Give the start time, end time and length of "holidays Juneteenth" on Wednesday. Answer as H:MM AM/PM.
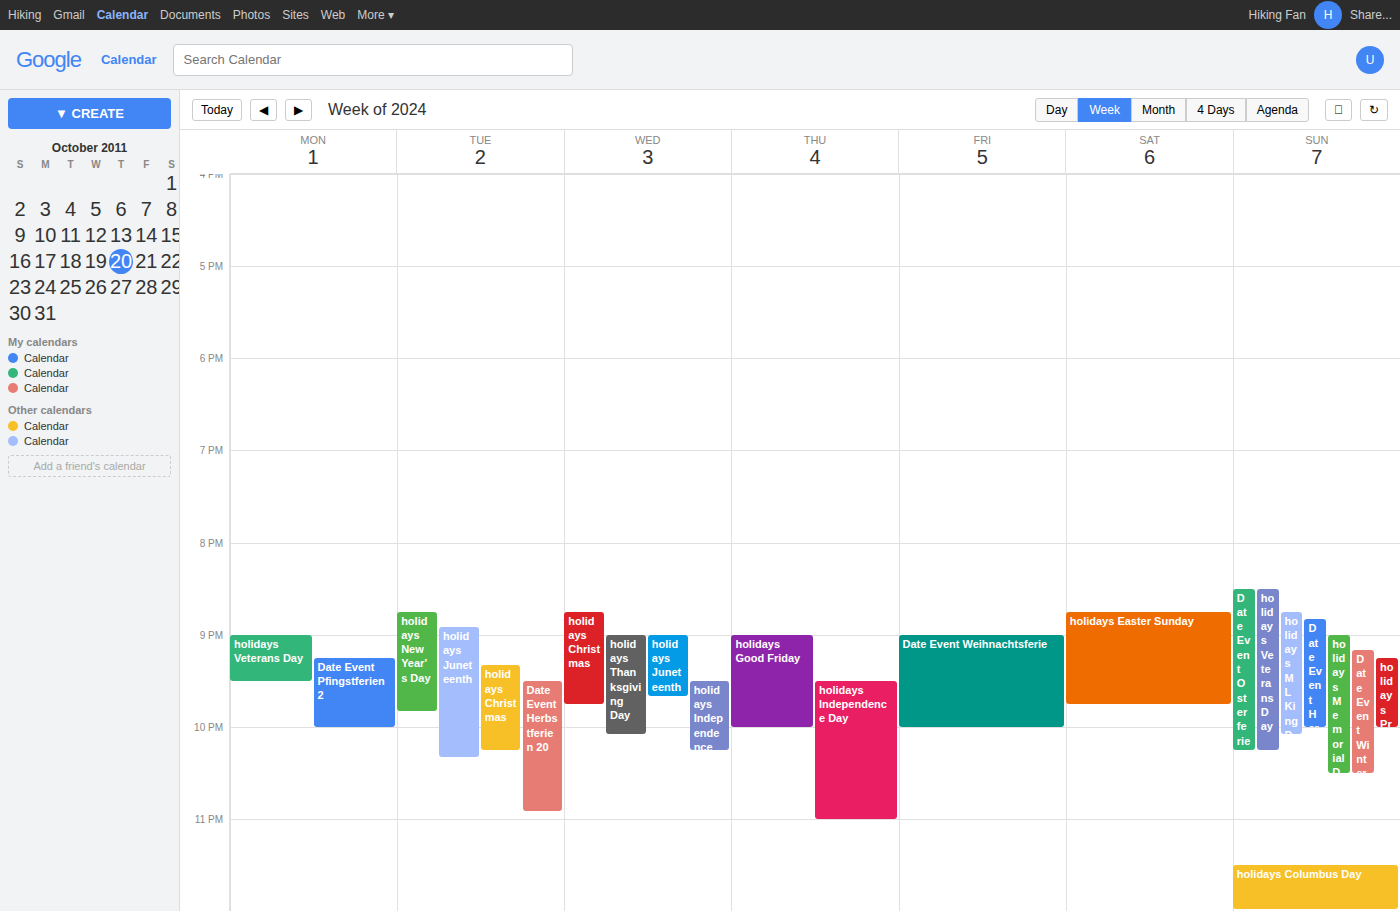
9:00 PM to 9:40 PM, 40 minutes